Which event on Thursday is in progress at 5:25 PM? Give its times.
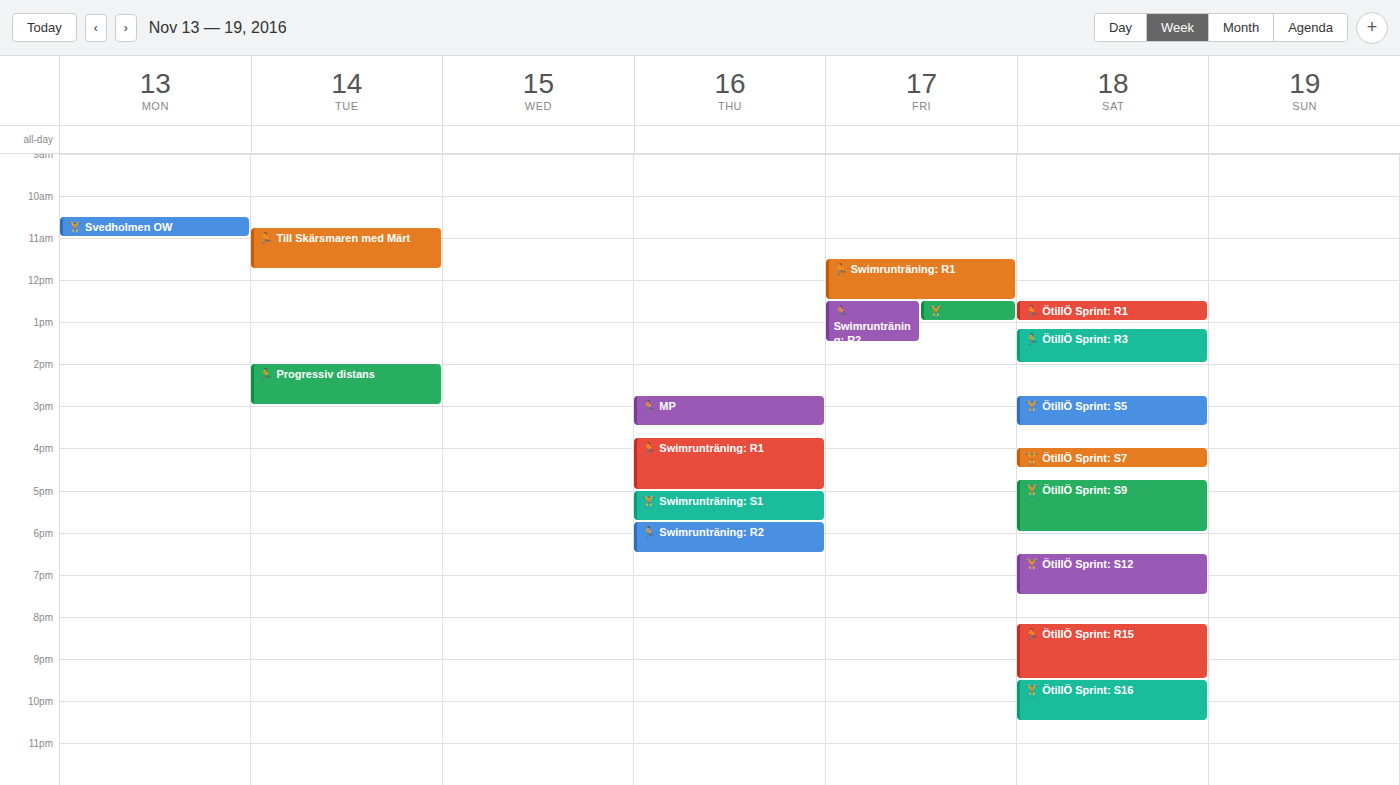
"🏋️ Swimrunträning: S1", 5:00 PM to 5:45 PM